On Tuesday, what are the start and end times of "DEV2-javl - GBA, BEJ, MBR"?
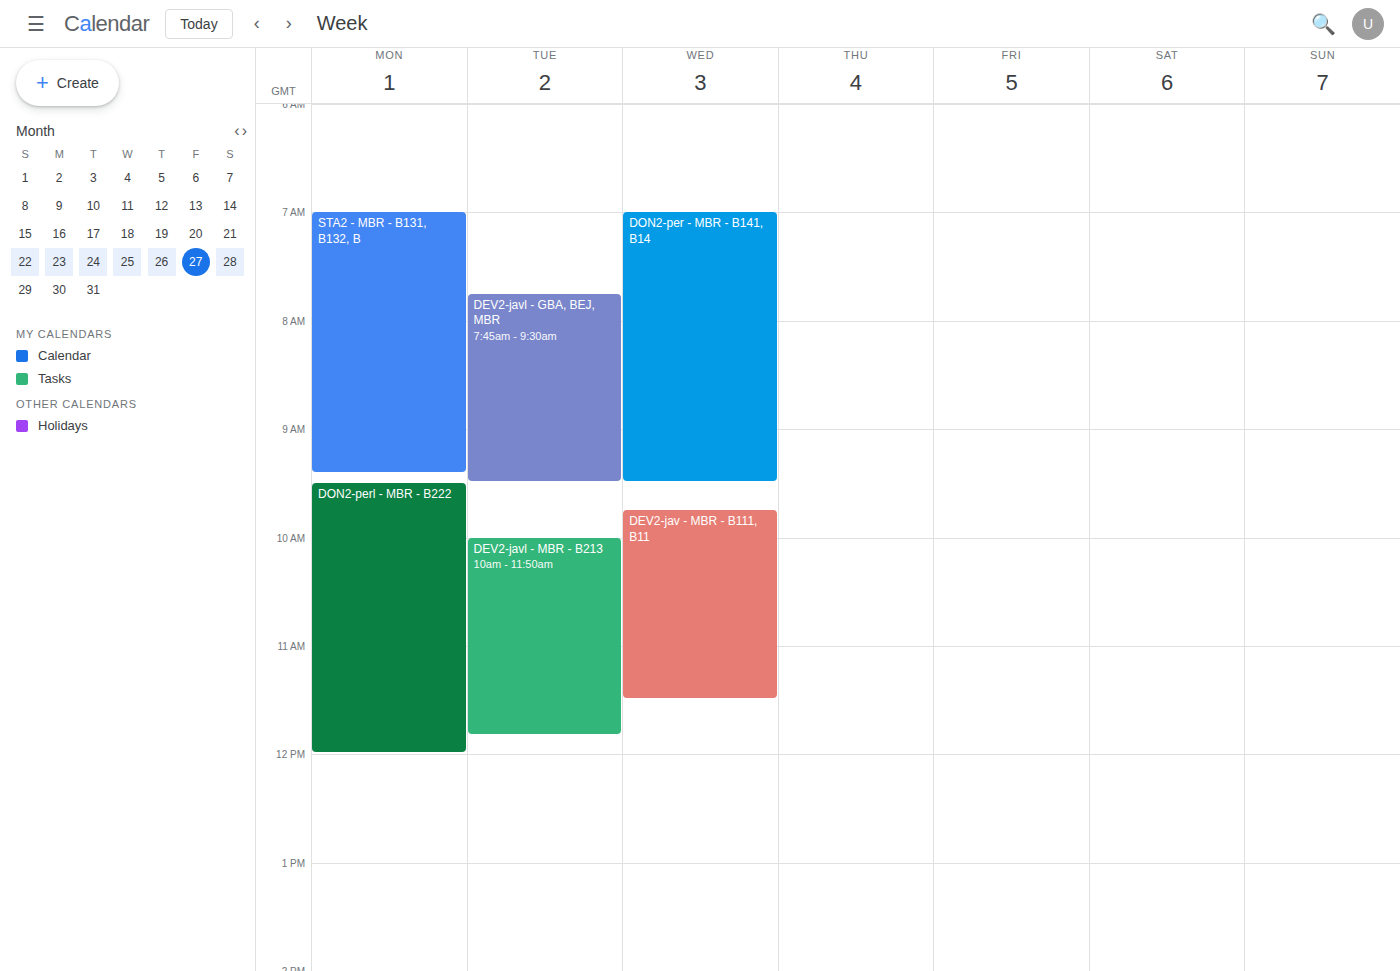
07:45 to 09:30